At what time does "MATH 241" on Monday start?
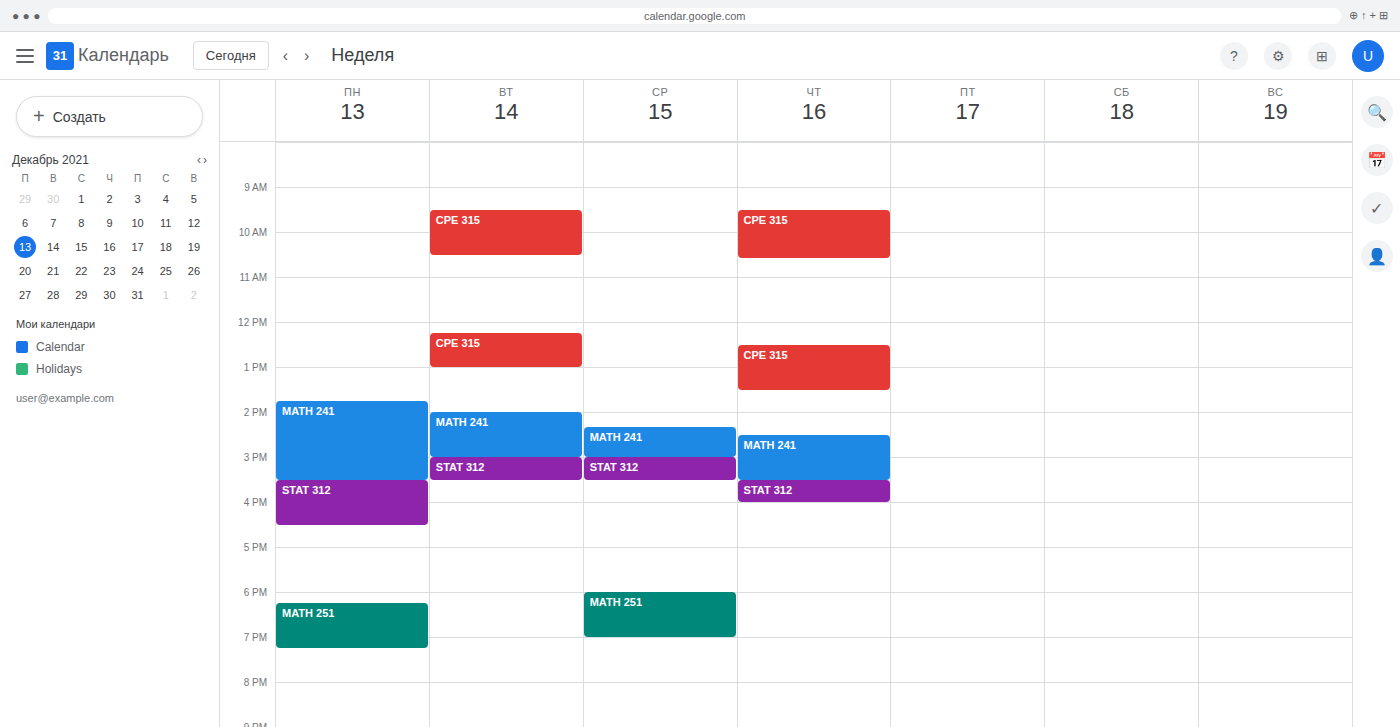
1:45 PM